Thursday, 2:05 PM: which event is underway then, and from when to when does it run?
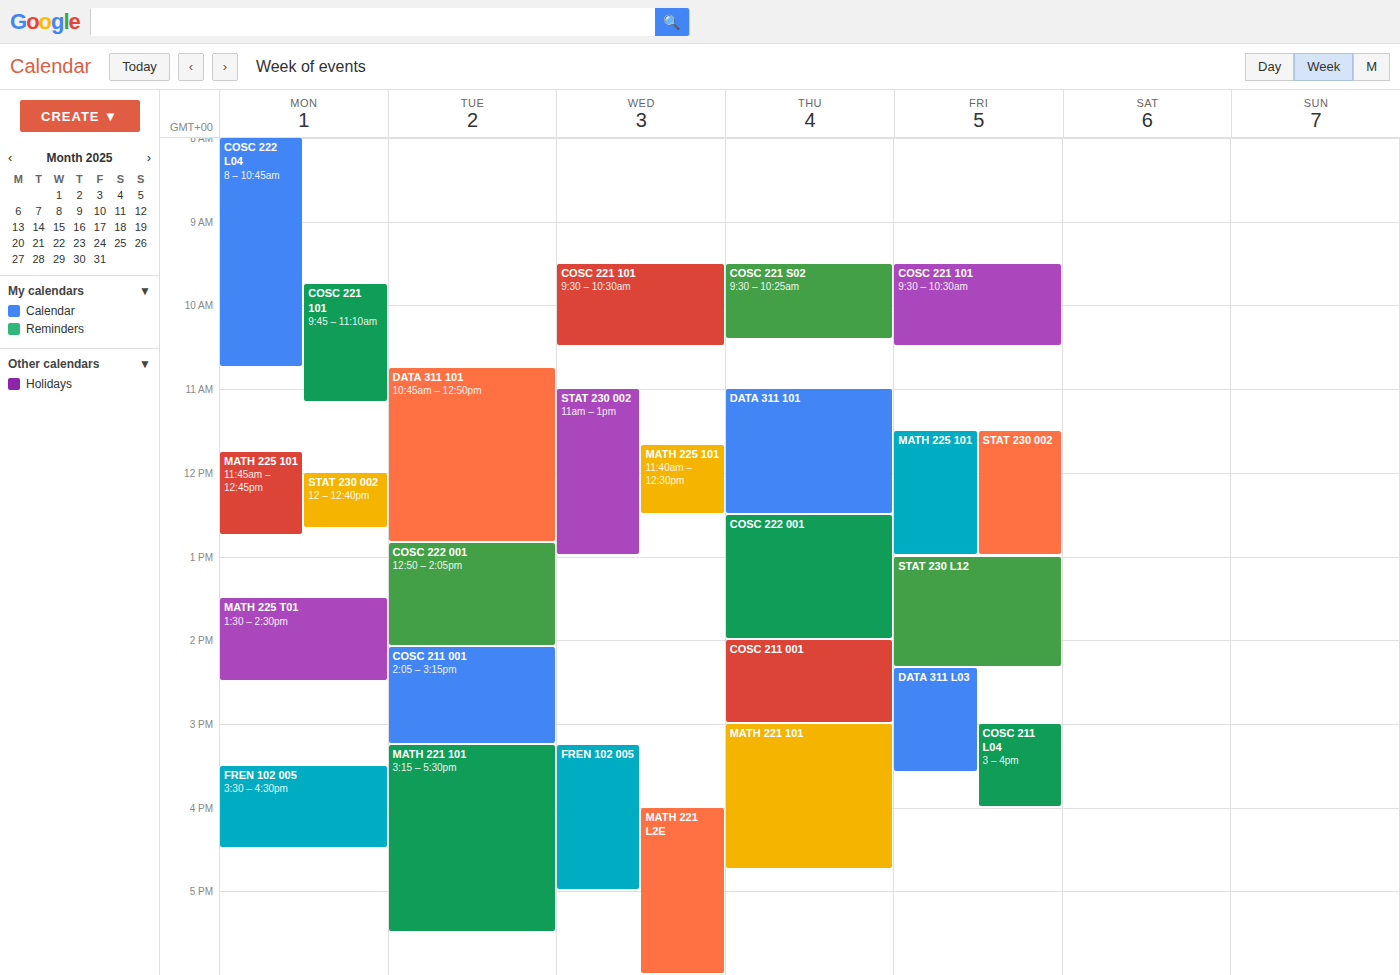
"COSC 211 001", 2:00 PM to 3:00 PM